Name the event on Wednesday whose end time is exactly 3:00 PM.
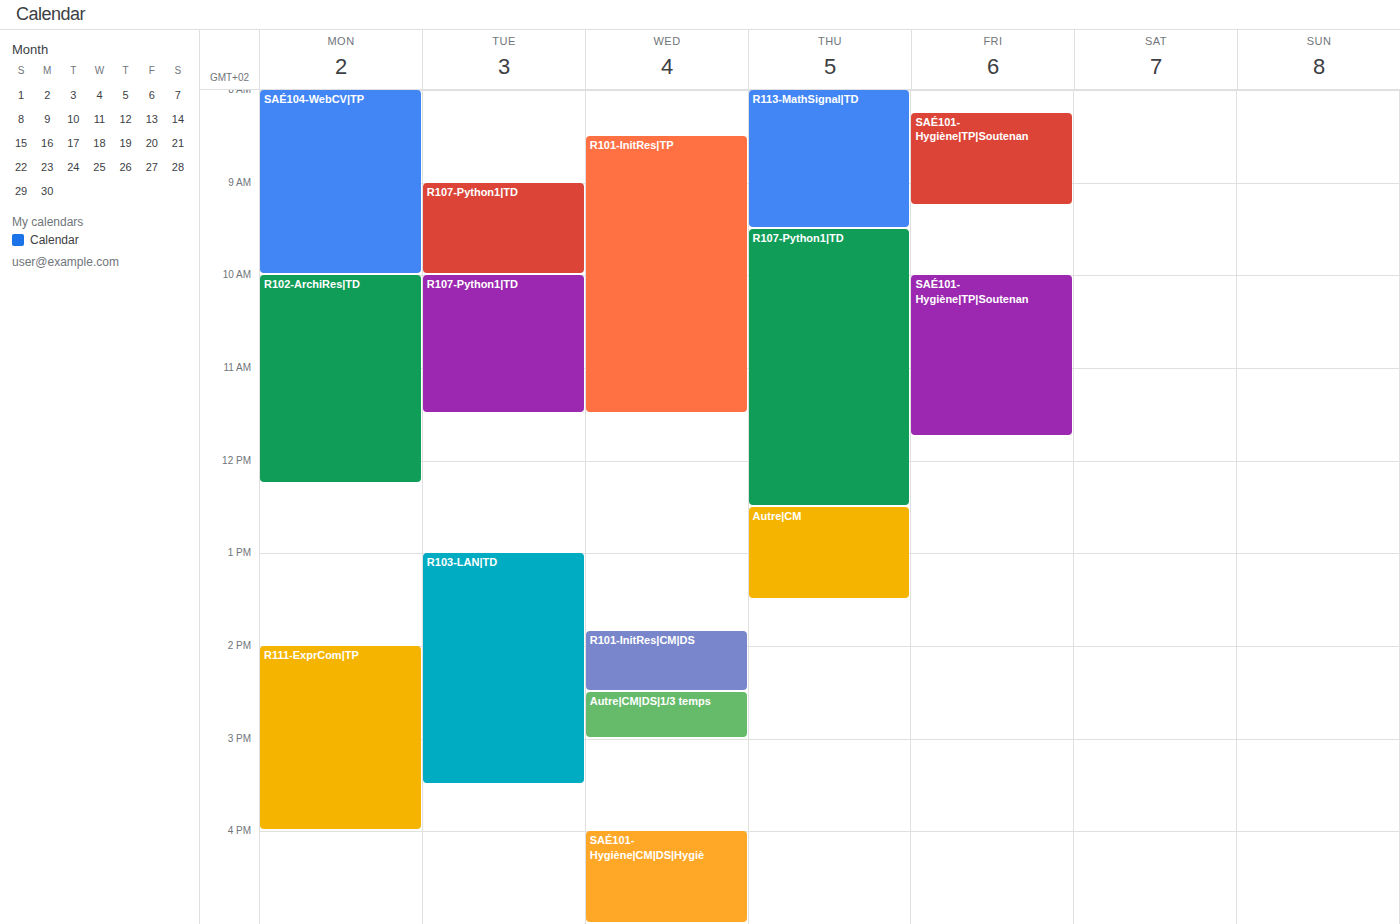
"Autre|CM|DS|1/3 temps"